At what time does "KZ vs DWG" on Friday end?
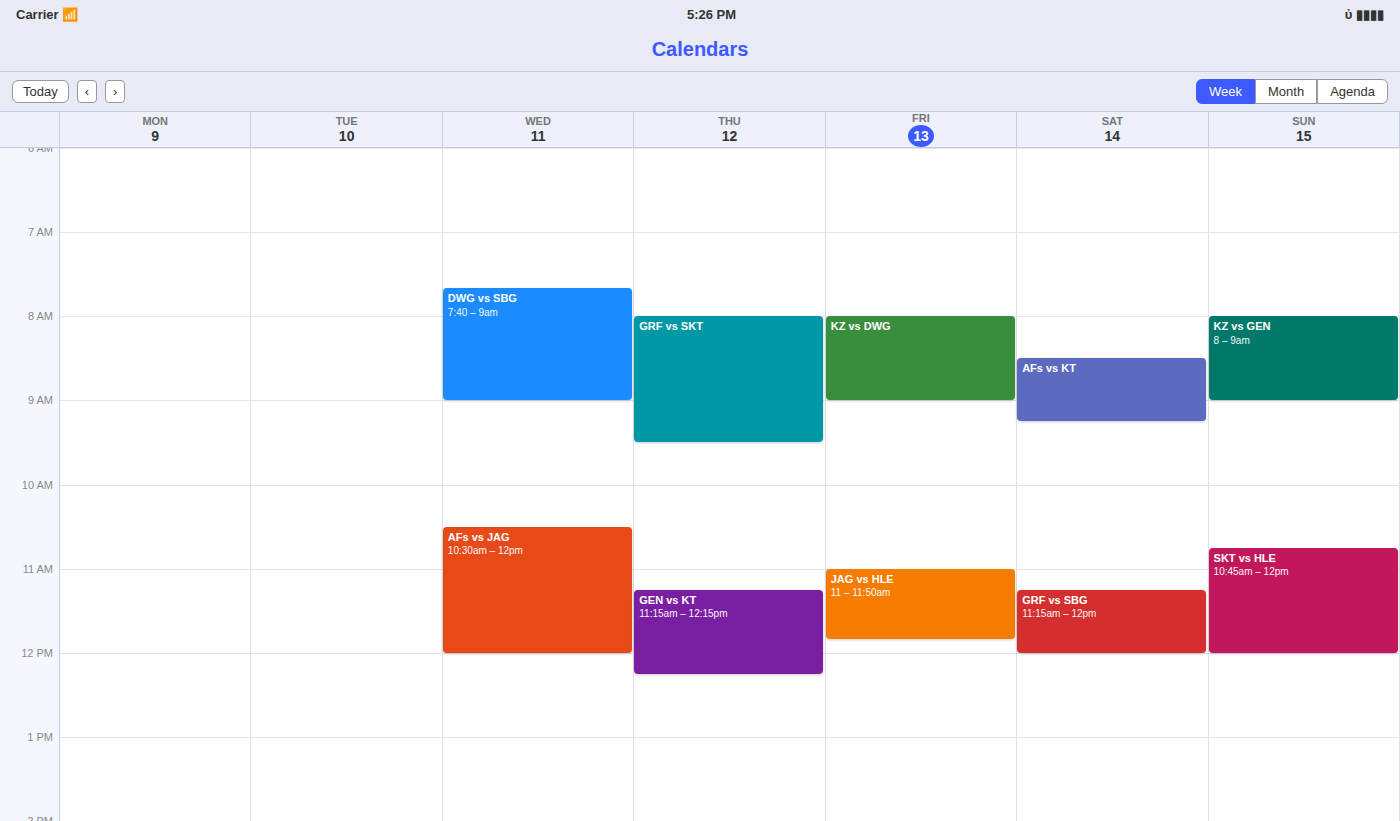
09:00